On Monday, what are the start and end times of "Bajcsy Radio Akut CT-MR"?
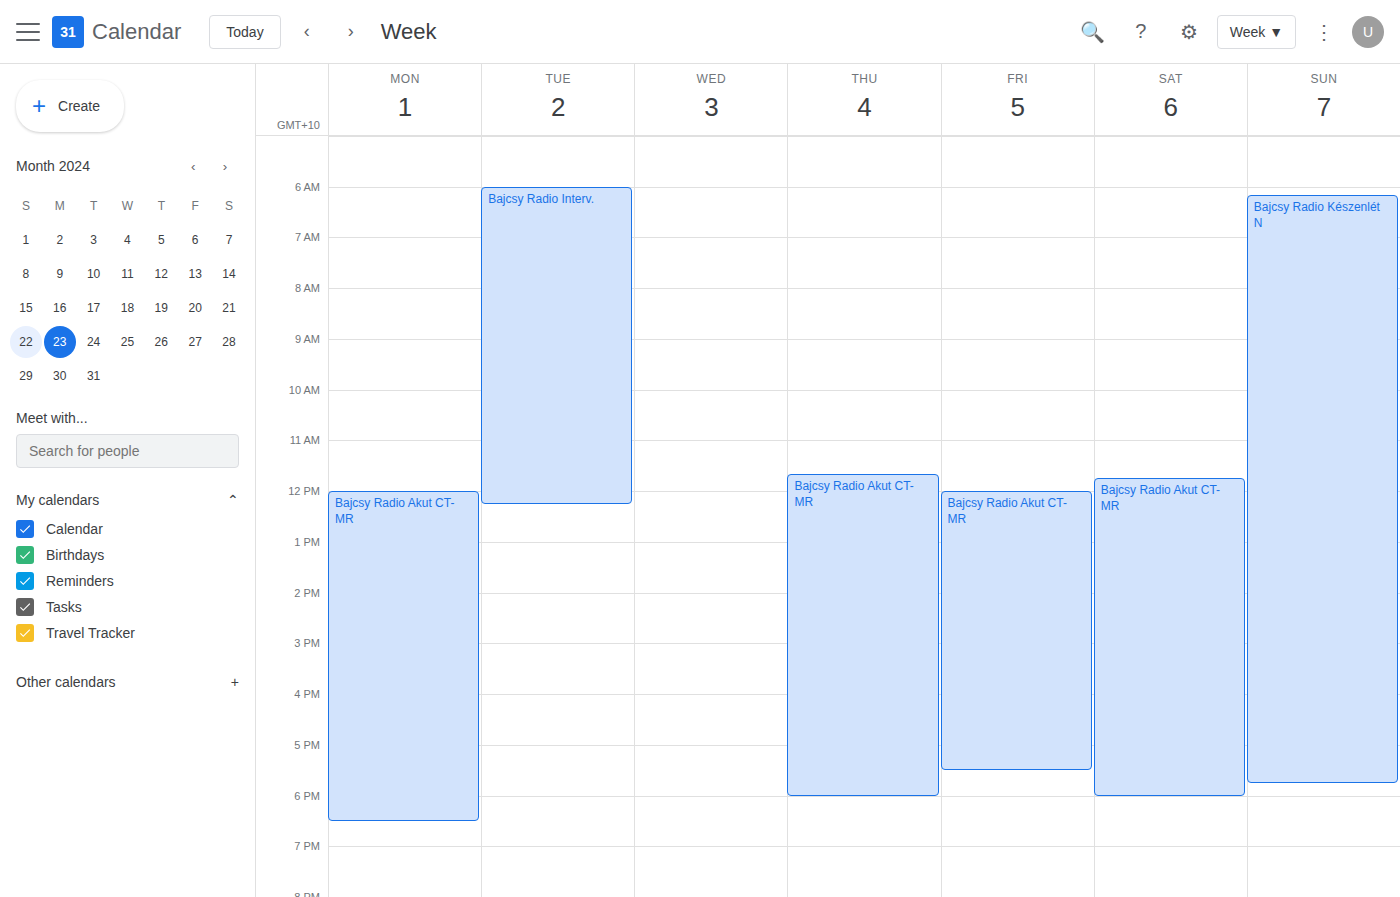
12:00 PM to 6:30 PM